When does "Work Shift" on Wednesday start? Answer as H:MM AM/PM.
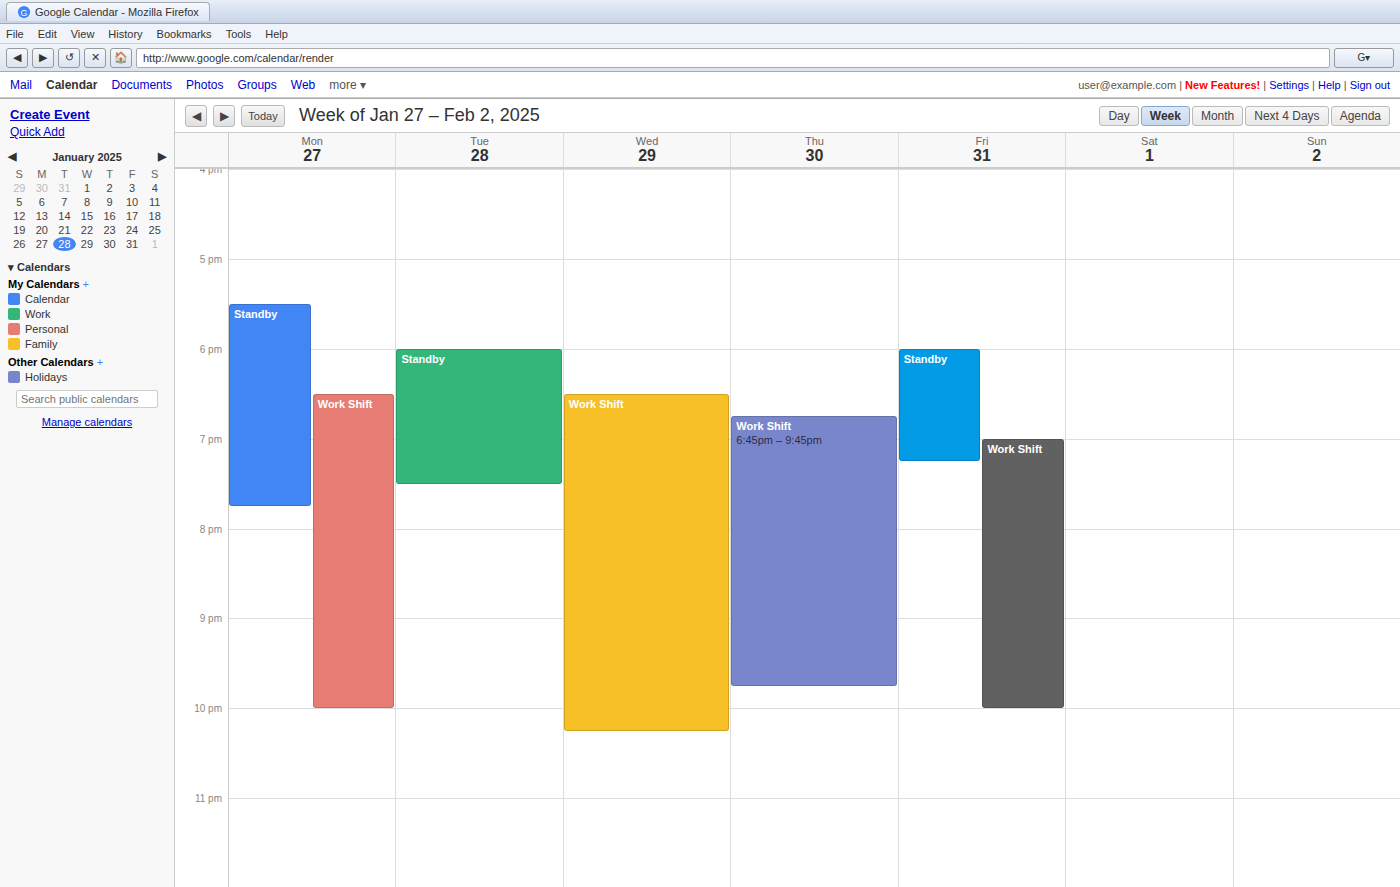
6:30 PM